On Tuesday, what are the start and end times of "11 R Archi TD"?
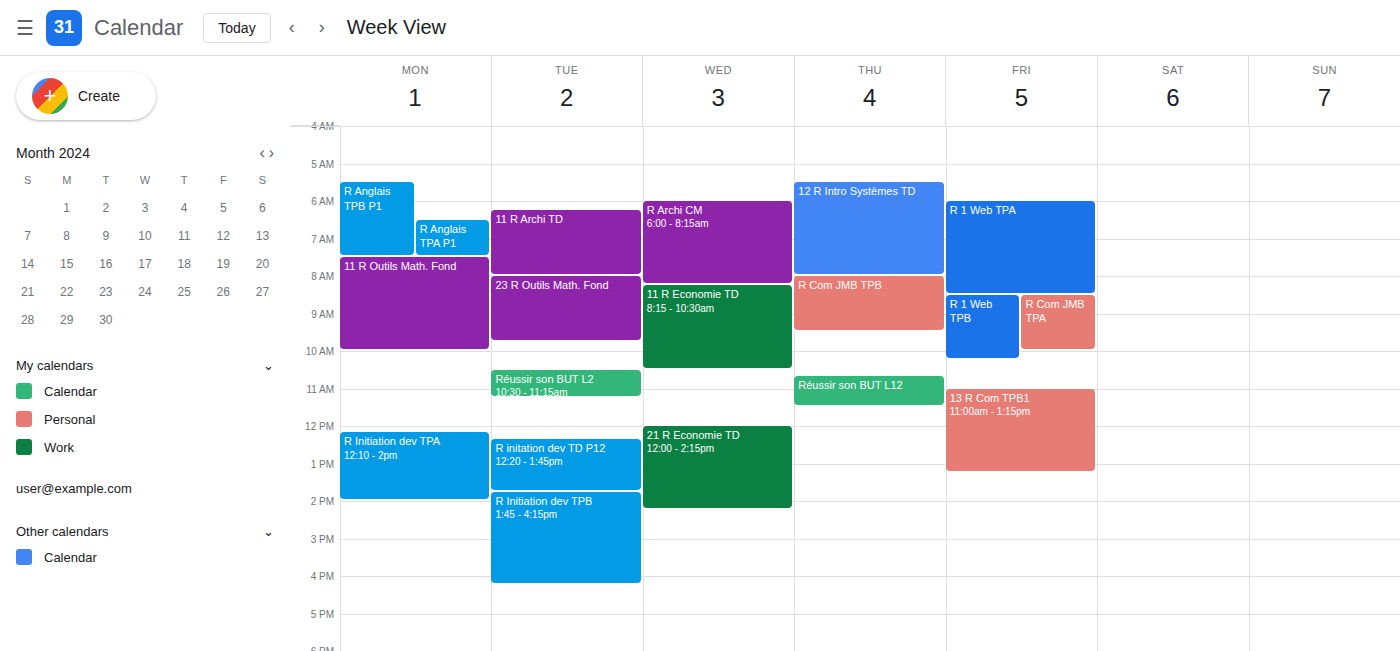
6:15 AM to 8:00 AM